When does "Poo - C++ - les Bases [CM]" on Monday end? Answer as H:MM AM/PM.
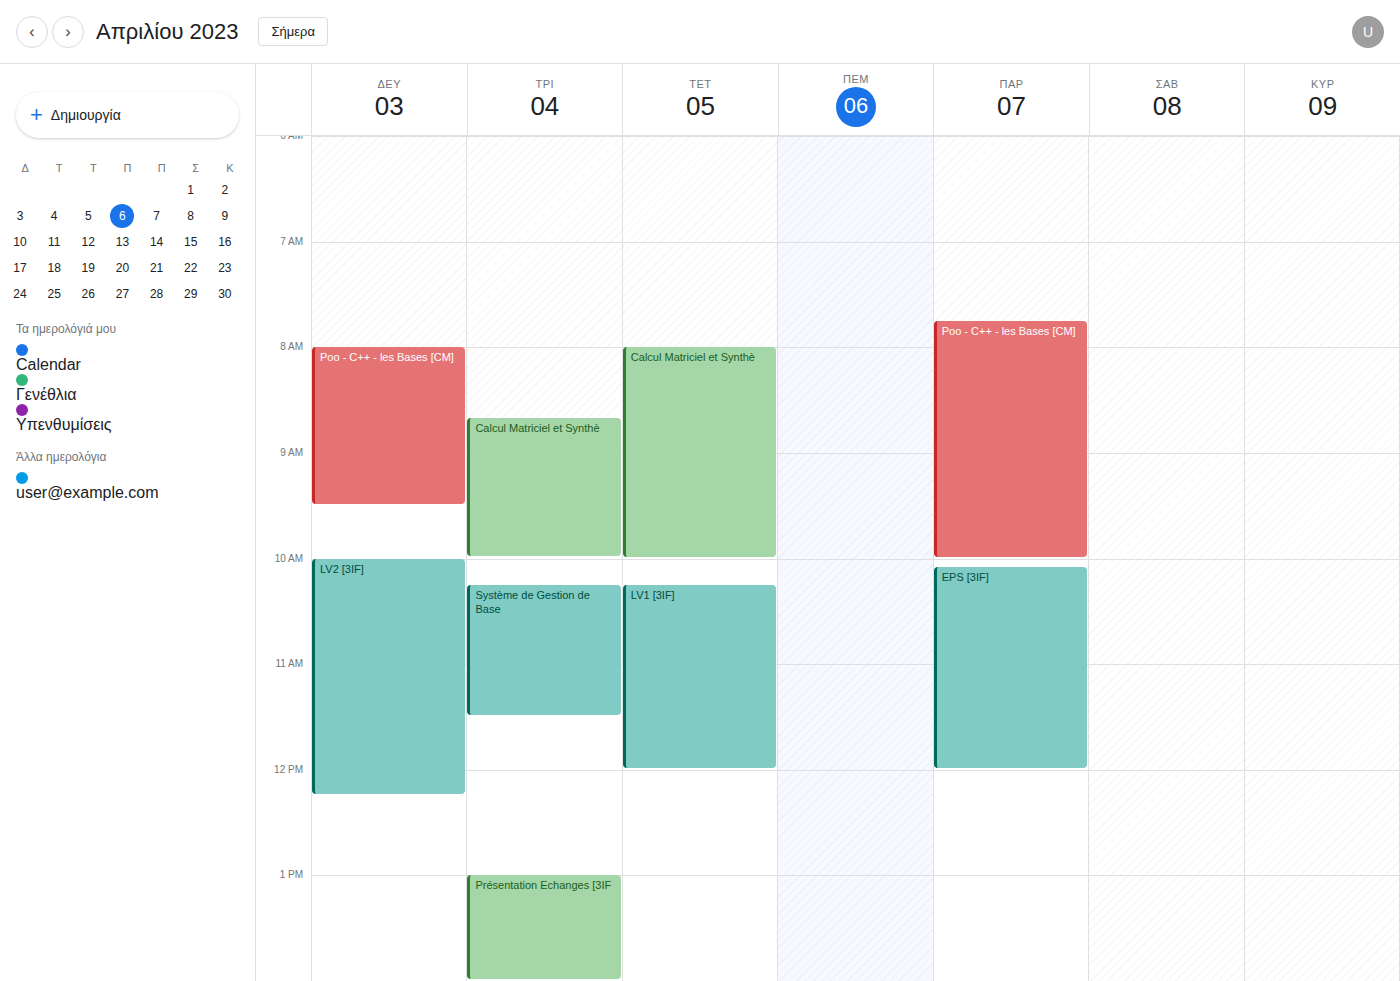
9:30 AM